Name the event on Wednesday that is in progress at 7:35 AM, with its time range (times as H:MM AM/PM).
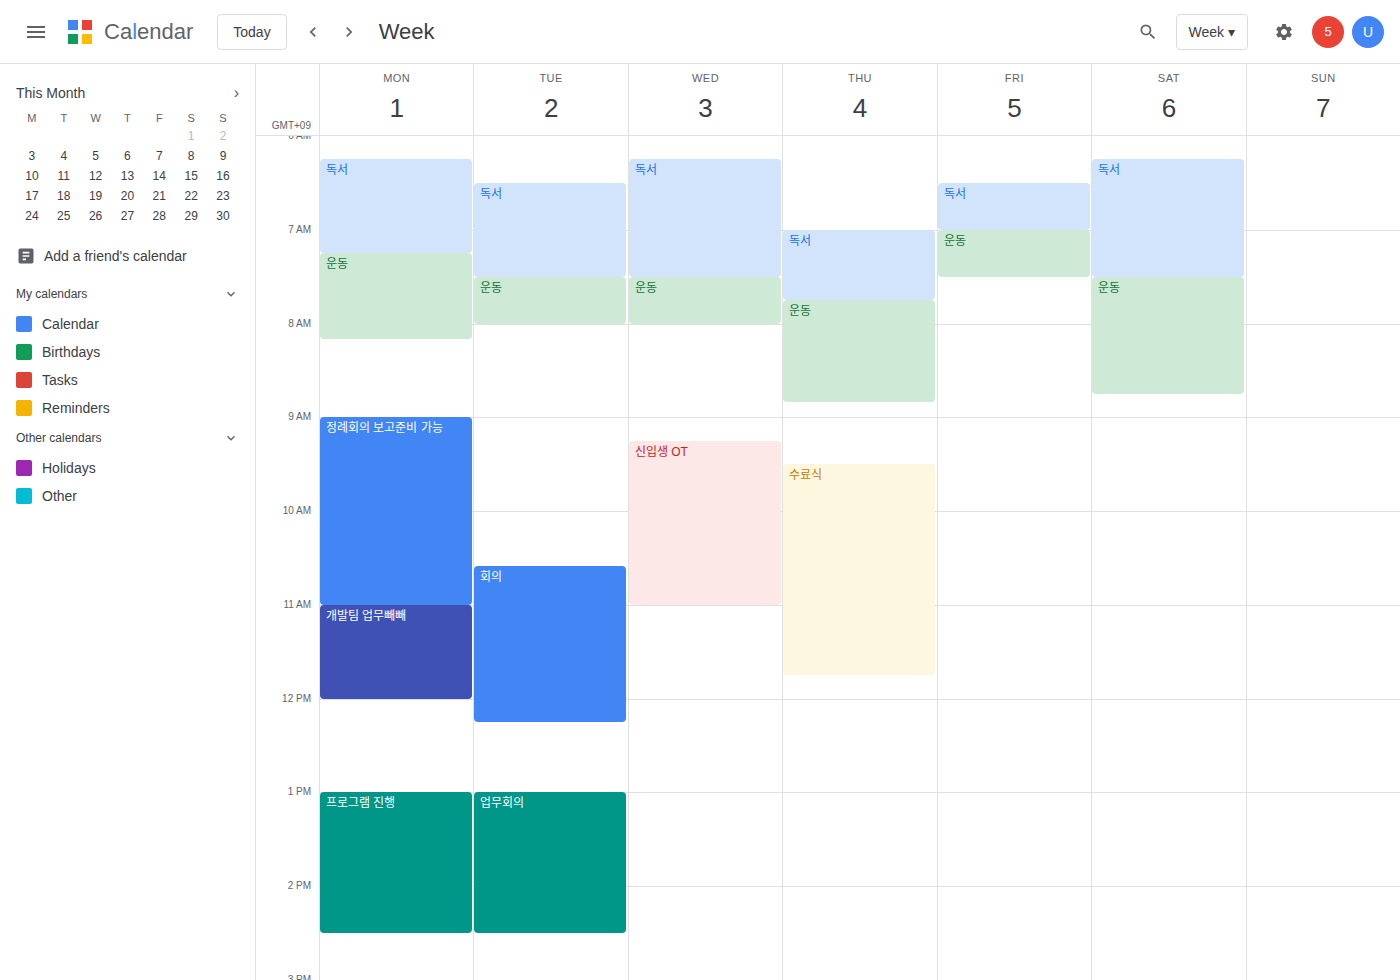
"운동", 7:30 AM to 8:00 AM